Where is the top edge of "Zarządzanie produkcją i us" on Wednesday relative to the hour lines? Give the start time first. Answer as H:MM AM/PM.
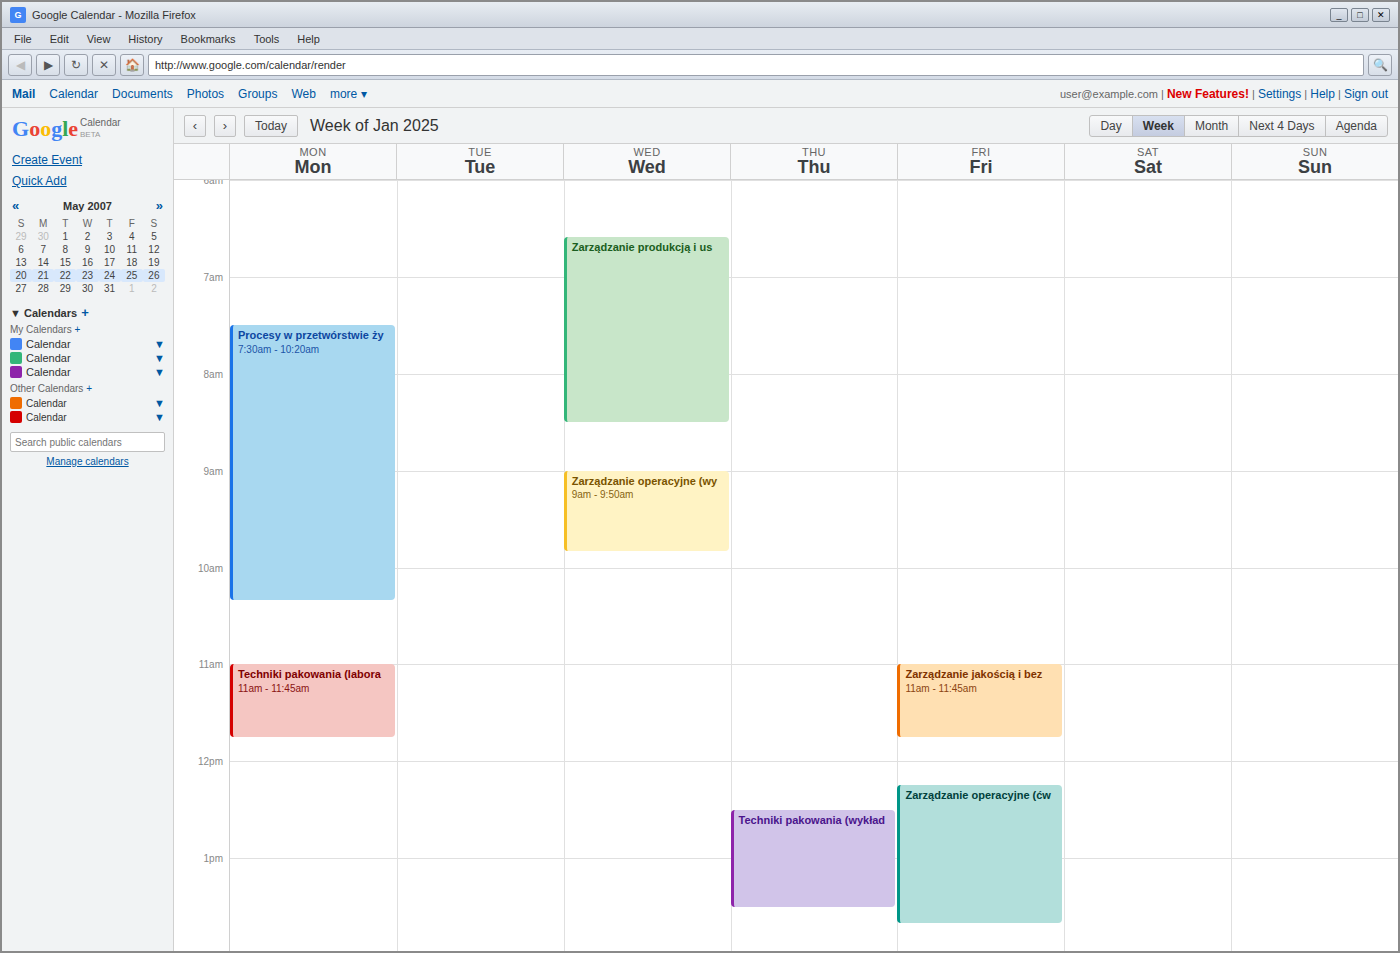
6:35 AM -- neither: 35 minutes below the 6 AM line and 25 minutes above the 7 AM line.